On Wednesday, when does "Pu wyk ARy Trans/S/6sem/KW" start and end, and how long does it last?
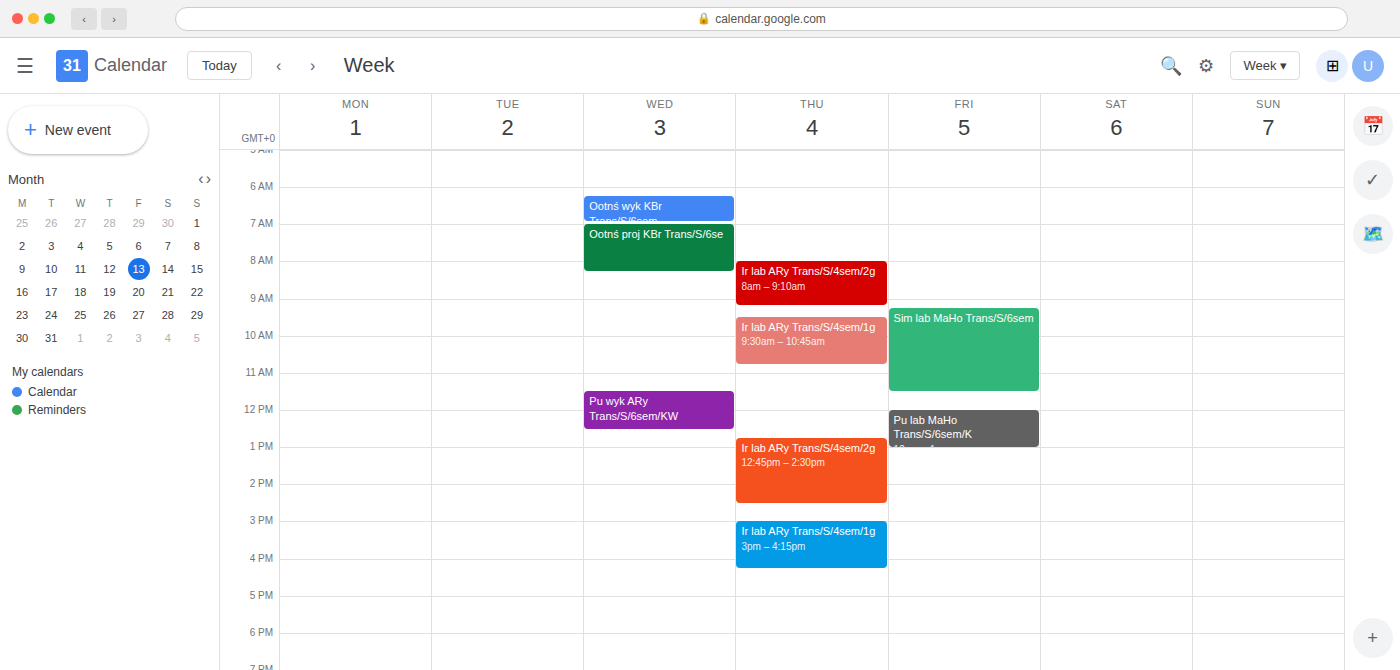
11:30 AM to 12:30 PM, 1 hour